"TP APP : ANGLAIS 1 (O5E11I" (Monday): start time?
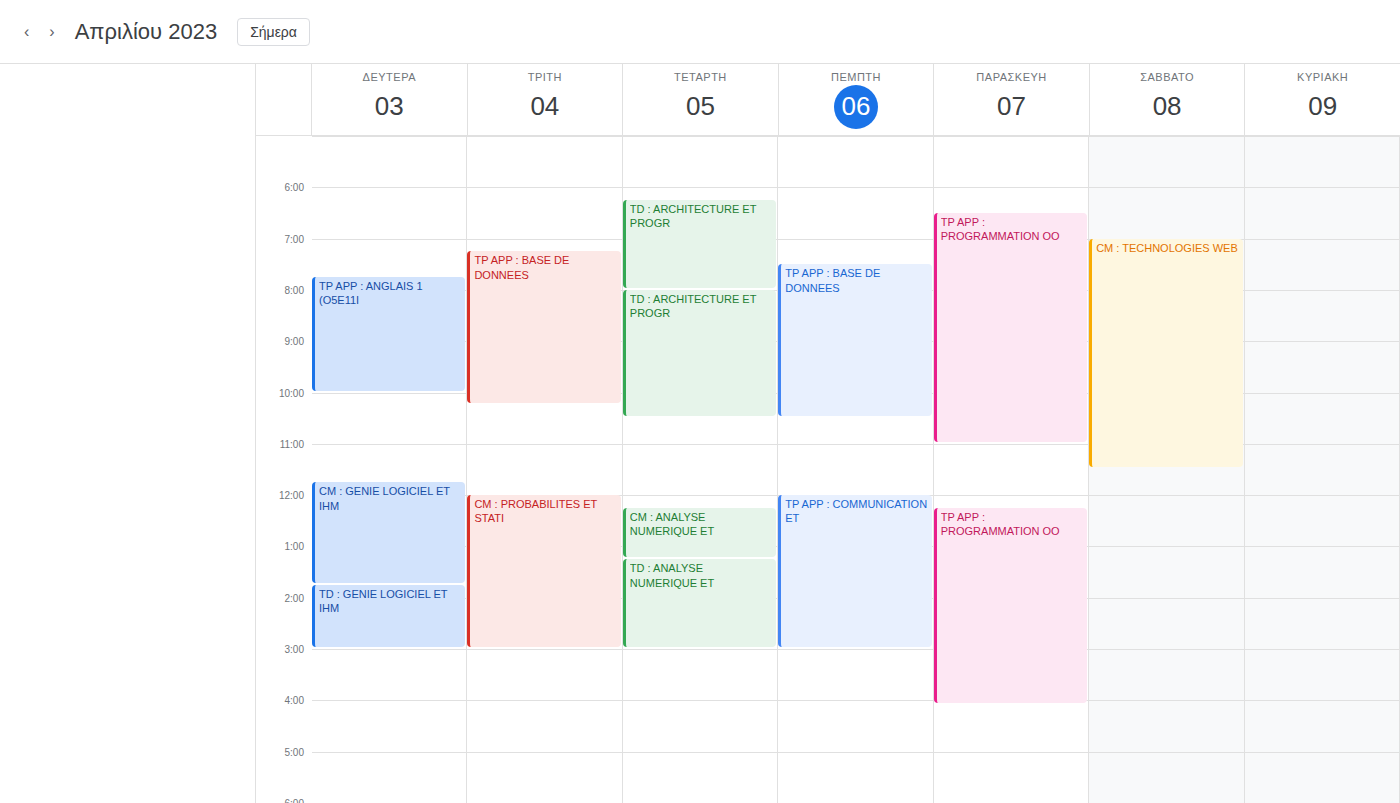
7:45 AM